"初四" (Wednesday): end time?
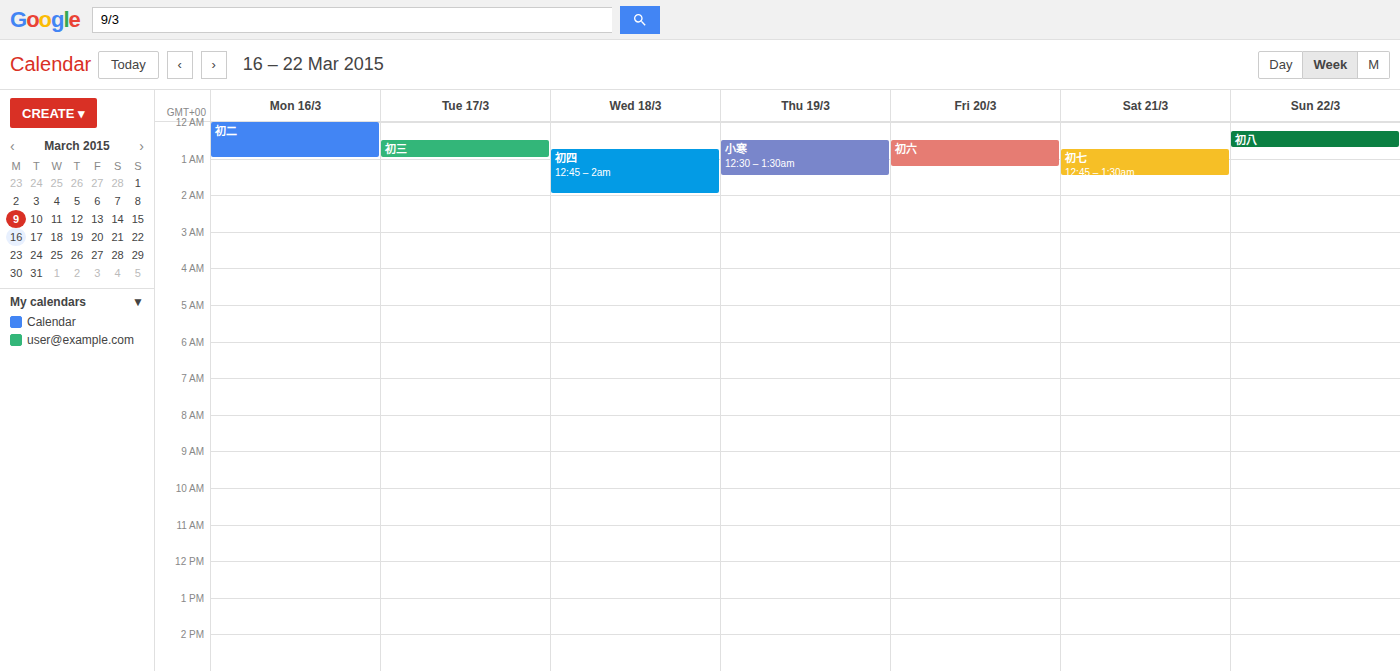
2:00 AM